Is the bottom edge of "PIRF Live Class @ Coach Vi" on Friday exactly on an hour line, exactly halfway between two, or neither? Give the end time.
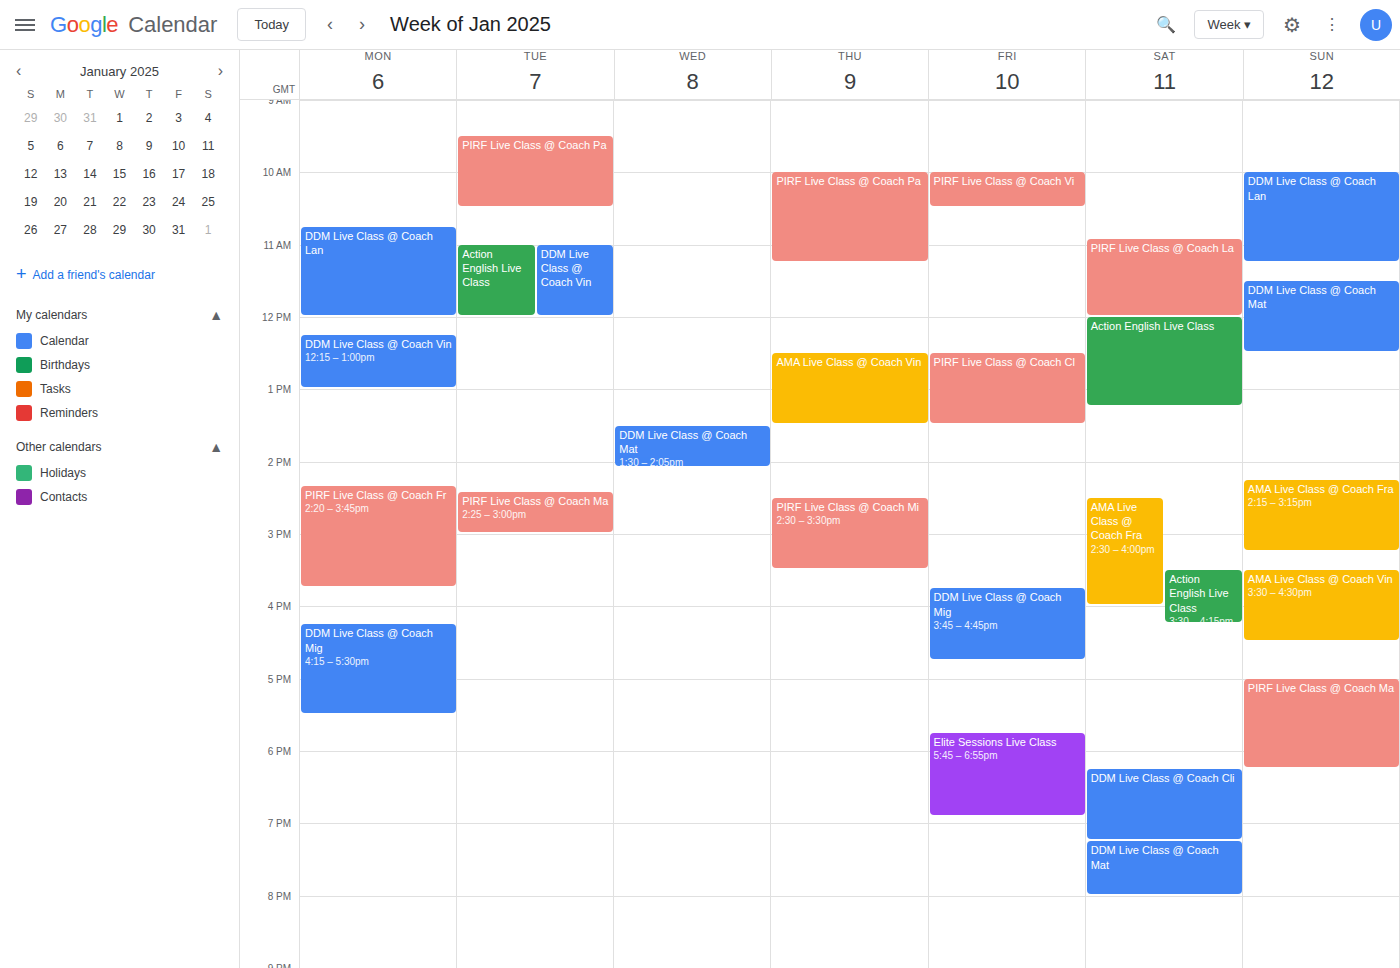
10:30 -- halfway between the 10:00 and 11:00 lines.